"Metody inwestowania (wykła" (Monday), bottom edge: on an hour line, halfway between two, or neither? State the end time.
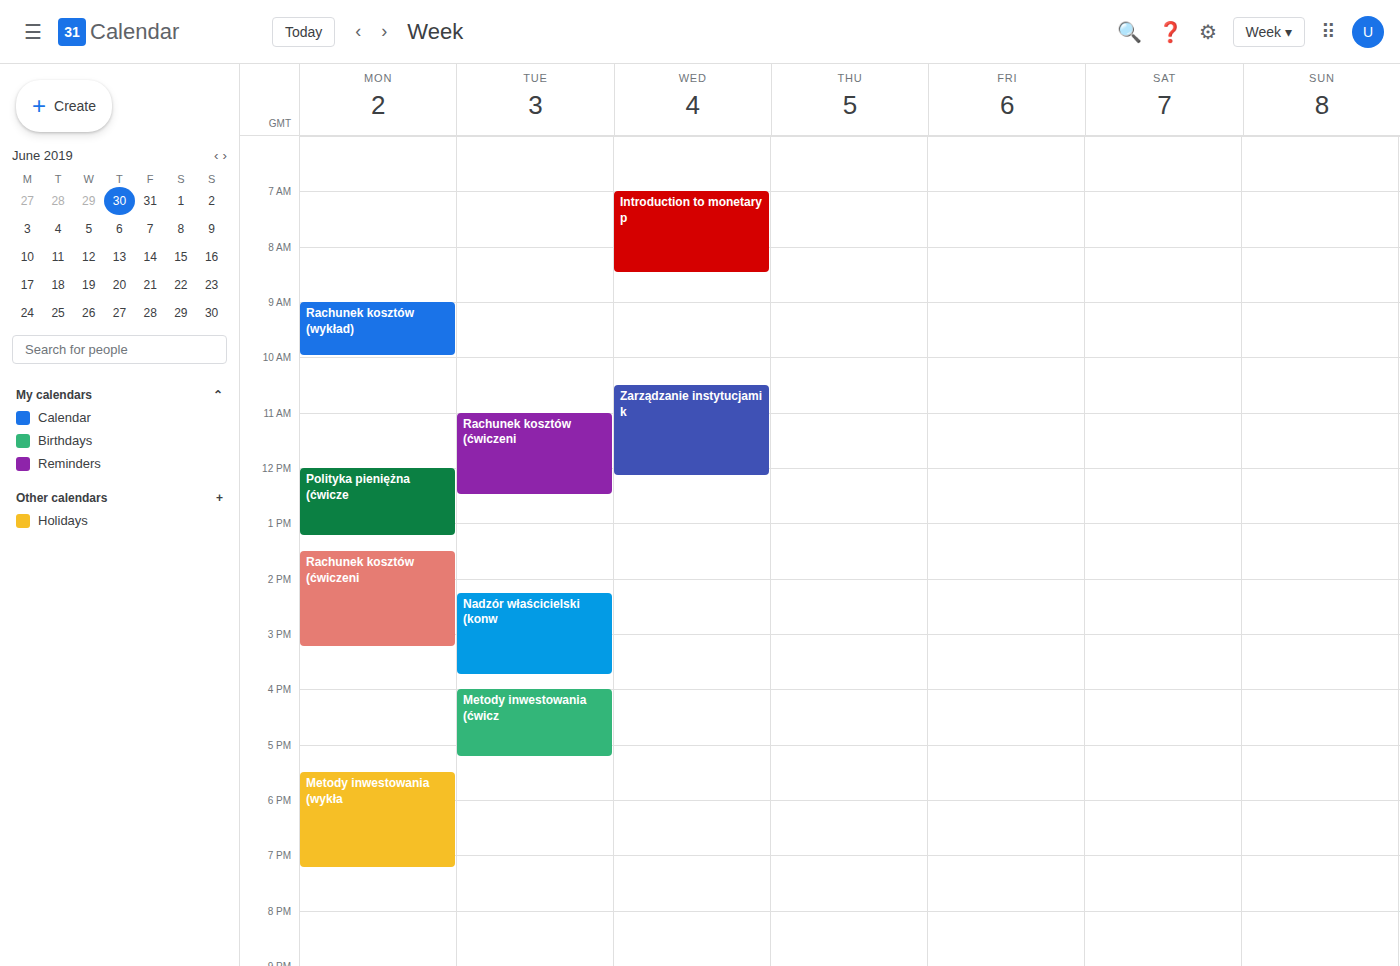
7:15 PM -- neither: a quarter of the way from the 7 PM line to the 8 PM line.